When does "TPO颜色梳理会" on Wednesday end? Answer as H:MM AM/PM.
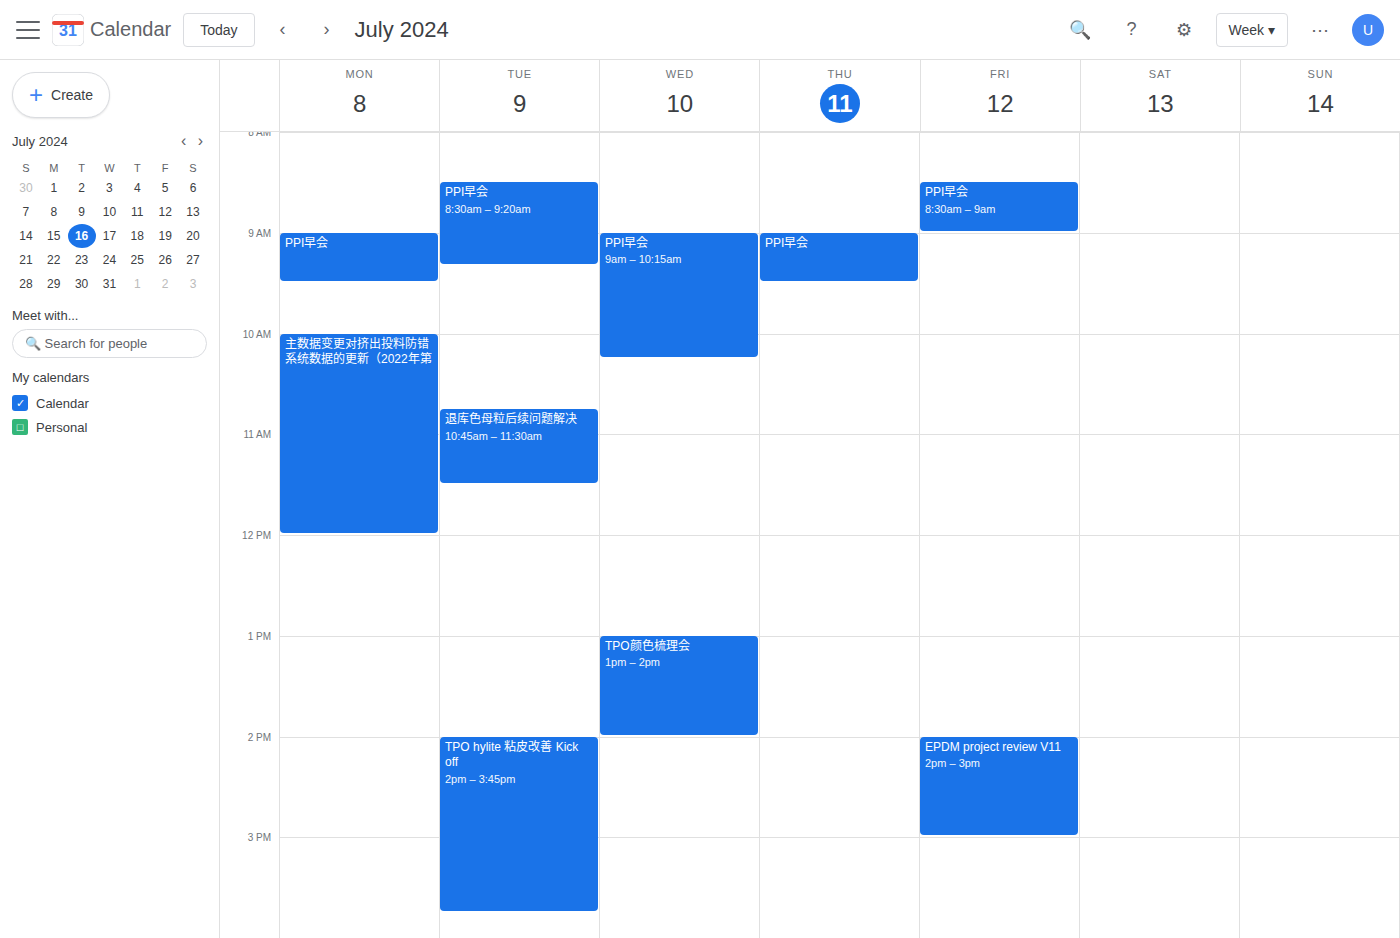
2:00 PM